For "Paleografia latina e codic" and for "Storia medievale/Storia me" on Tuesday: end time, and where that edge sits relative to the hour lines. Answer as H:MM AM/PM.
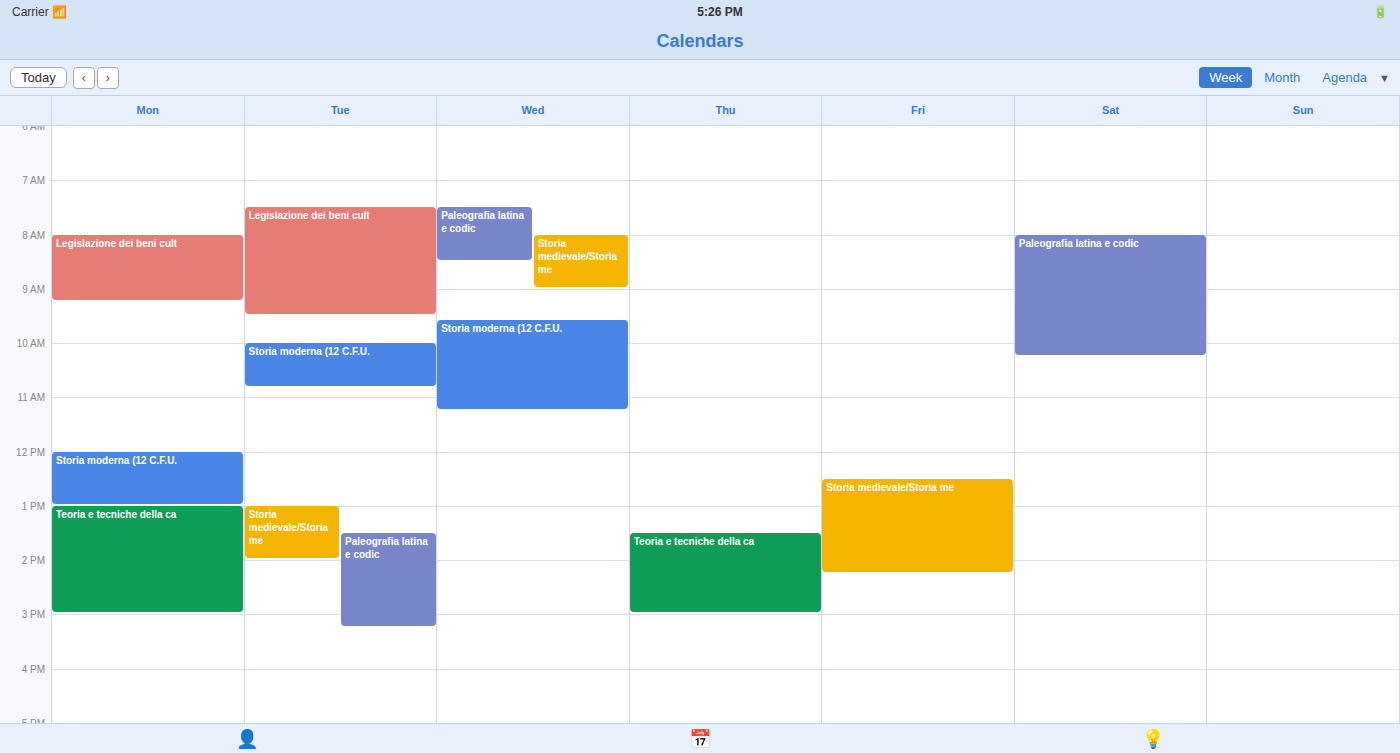
"Paleografia latina e codic": 3:15 PM, neither: a quarter of the way from the 3 PM line to the 4 PM line. "Storia medievale/Storia me": 2:00 PM, exactly on the 2 PM line.